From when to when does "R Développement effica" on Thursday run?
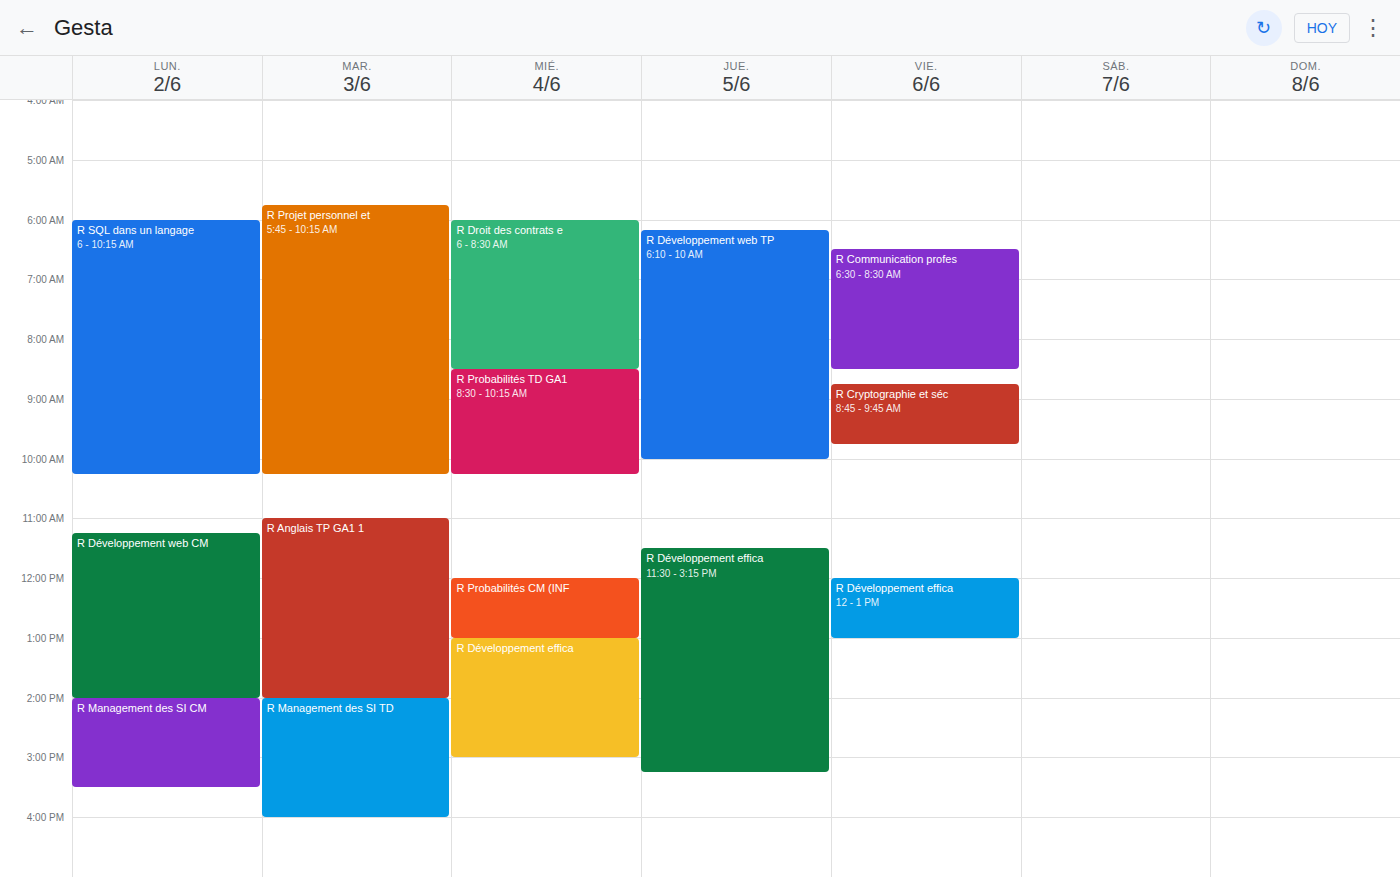
11:30 AM to 3:15 PM